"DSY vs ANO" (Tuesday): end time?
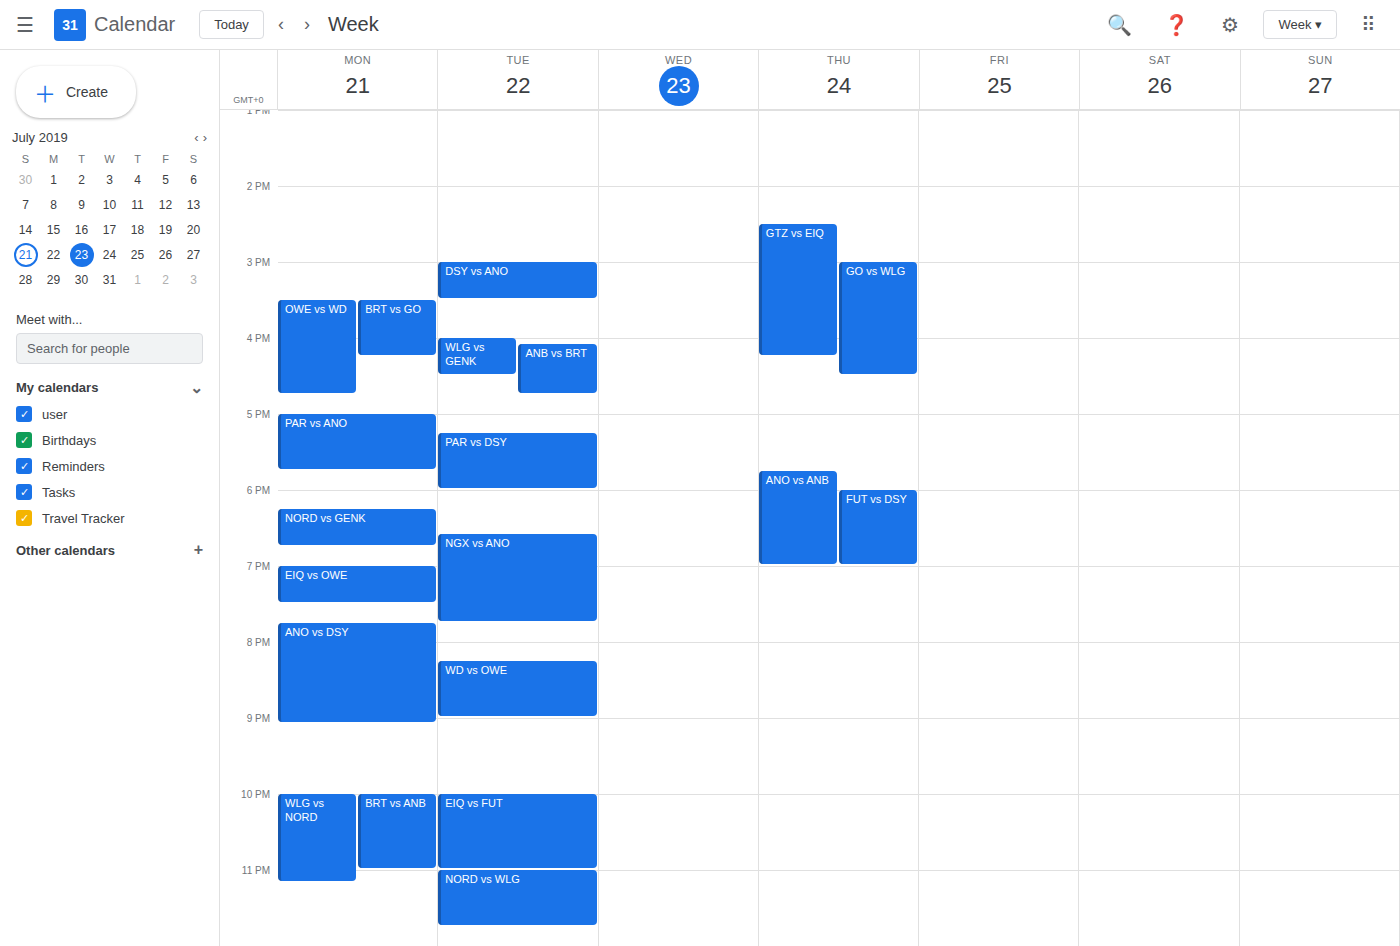
3:30 PM